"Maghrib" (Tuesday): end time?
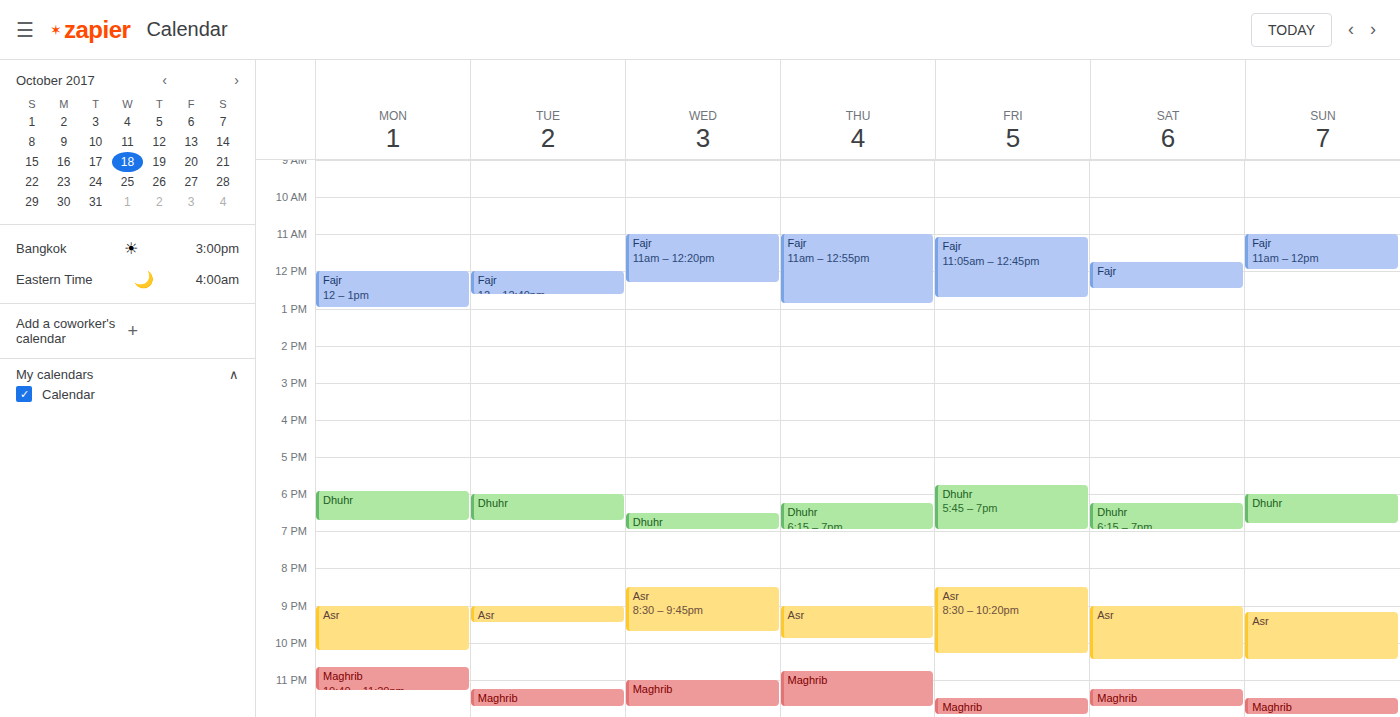
23:45